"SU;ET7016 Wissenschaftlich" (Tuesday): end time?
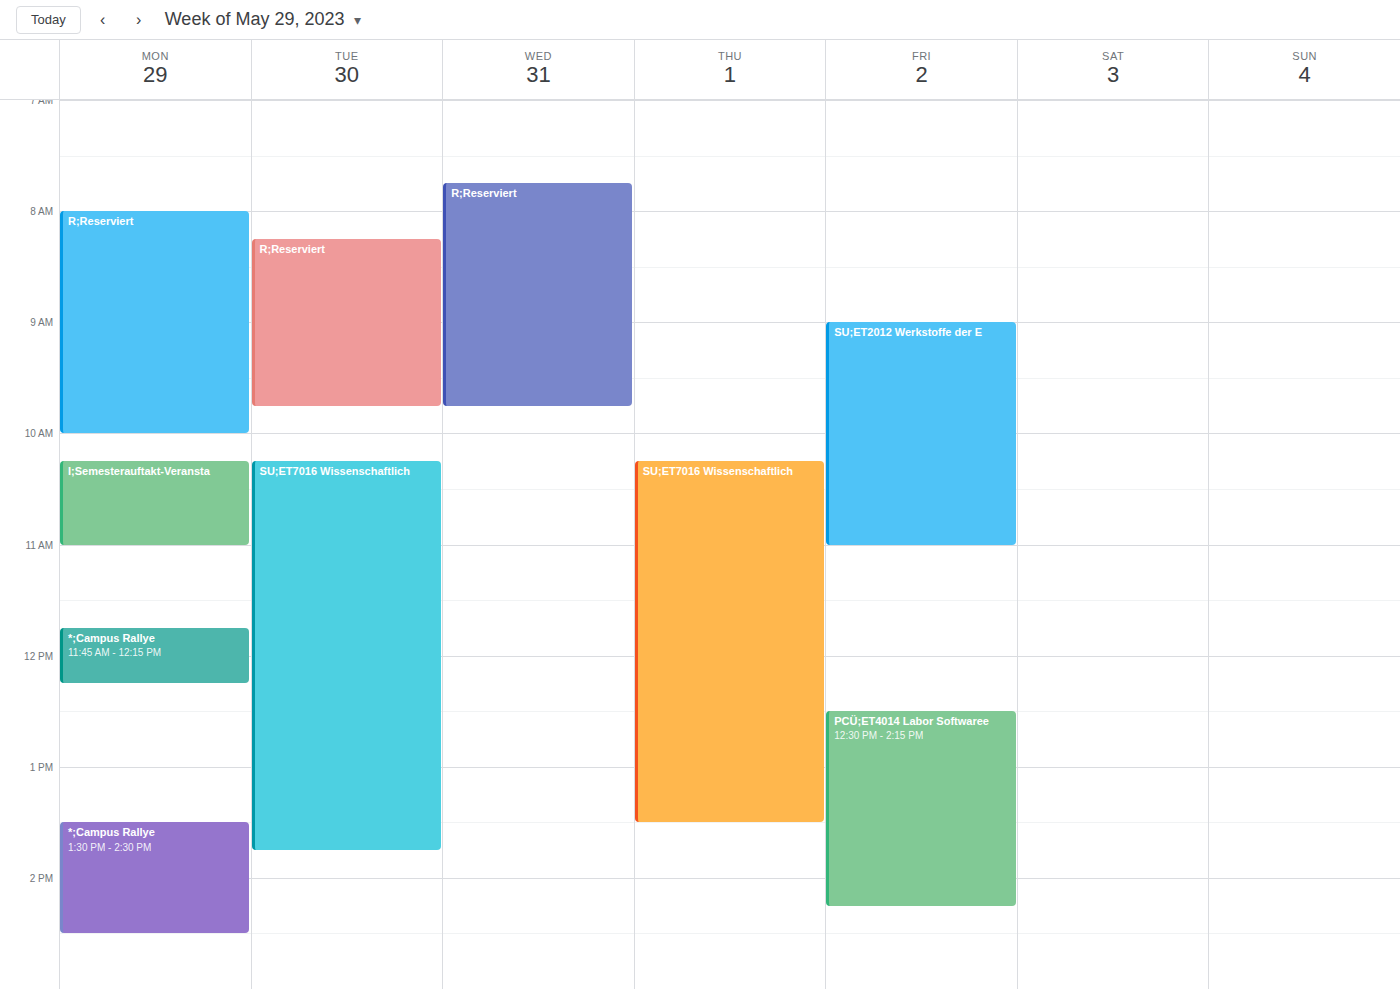
1:45 PM